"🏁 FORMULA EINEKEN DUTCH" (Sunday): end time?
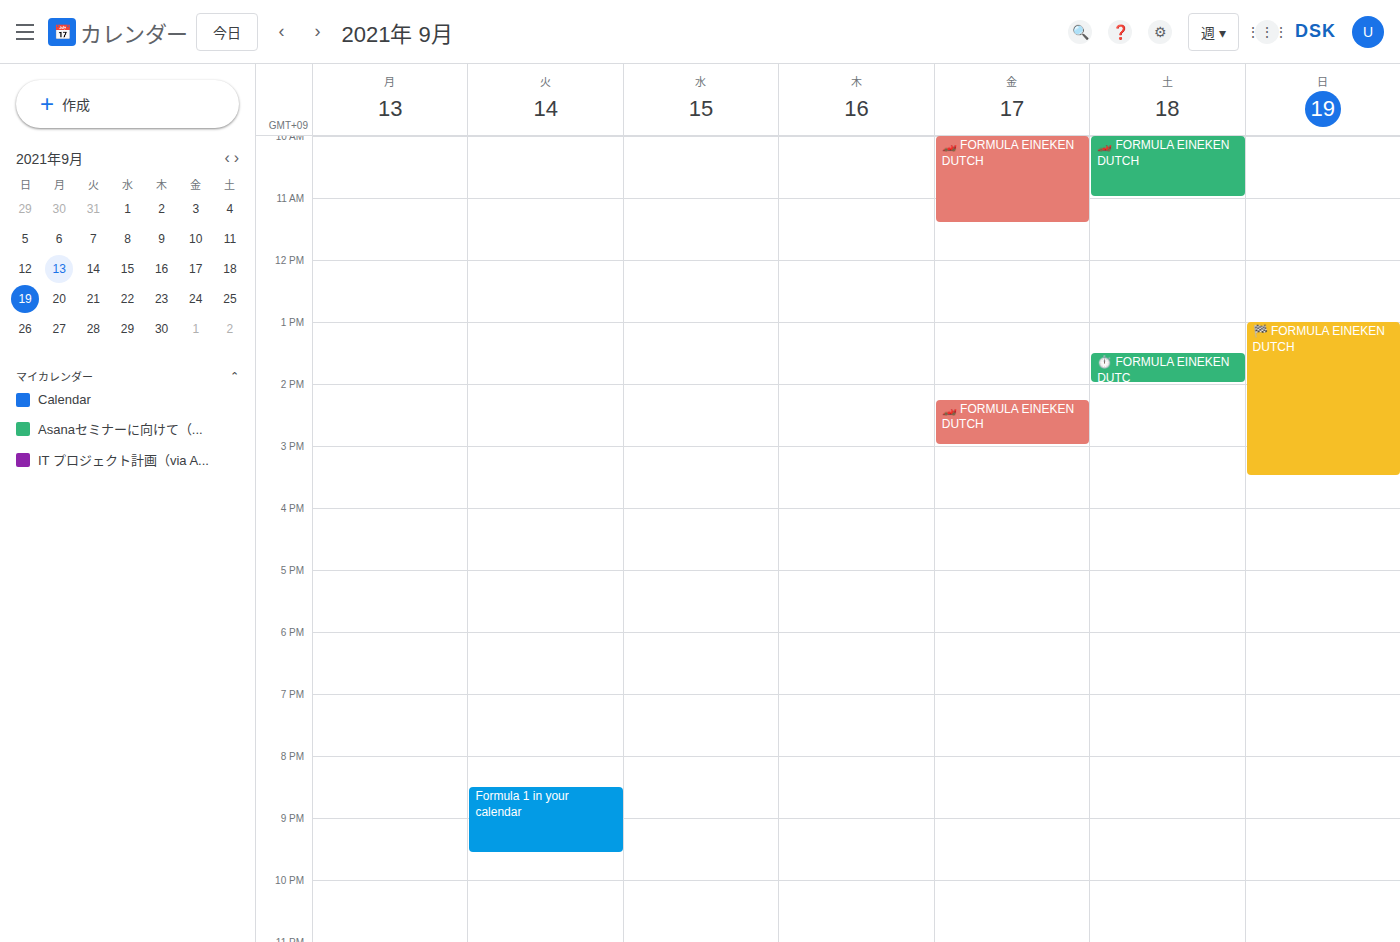
3:30 PM